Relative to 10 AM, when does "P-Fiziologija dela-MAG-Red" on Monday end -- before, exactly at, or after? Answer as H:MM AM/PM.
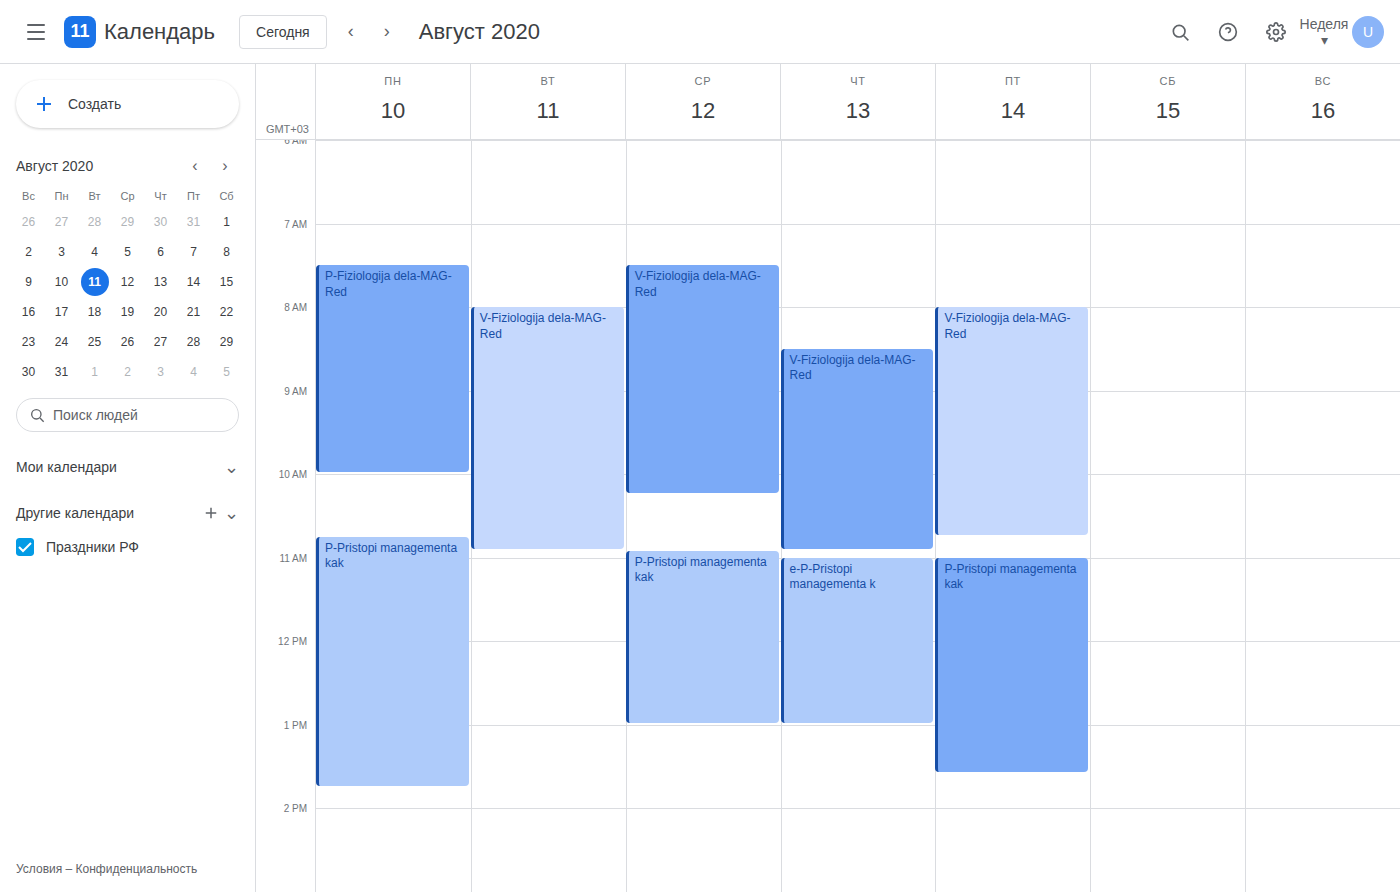
10:00 AM -- exactly at 10 AM, on the 10 AM line.